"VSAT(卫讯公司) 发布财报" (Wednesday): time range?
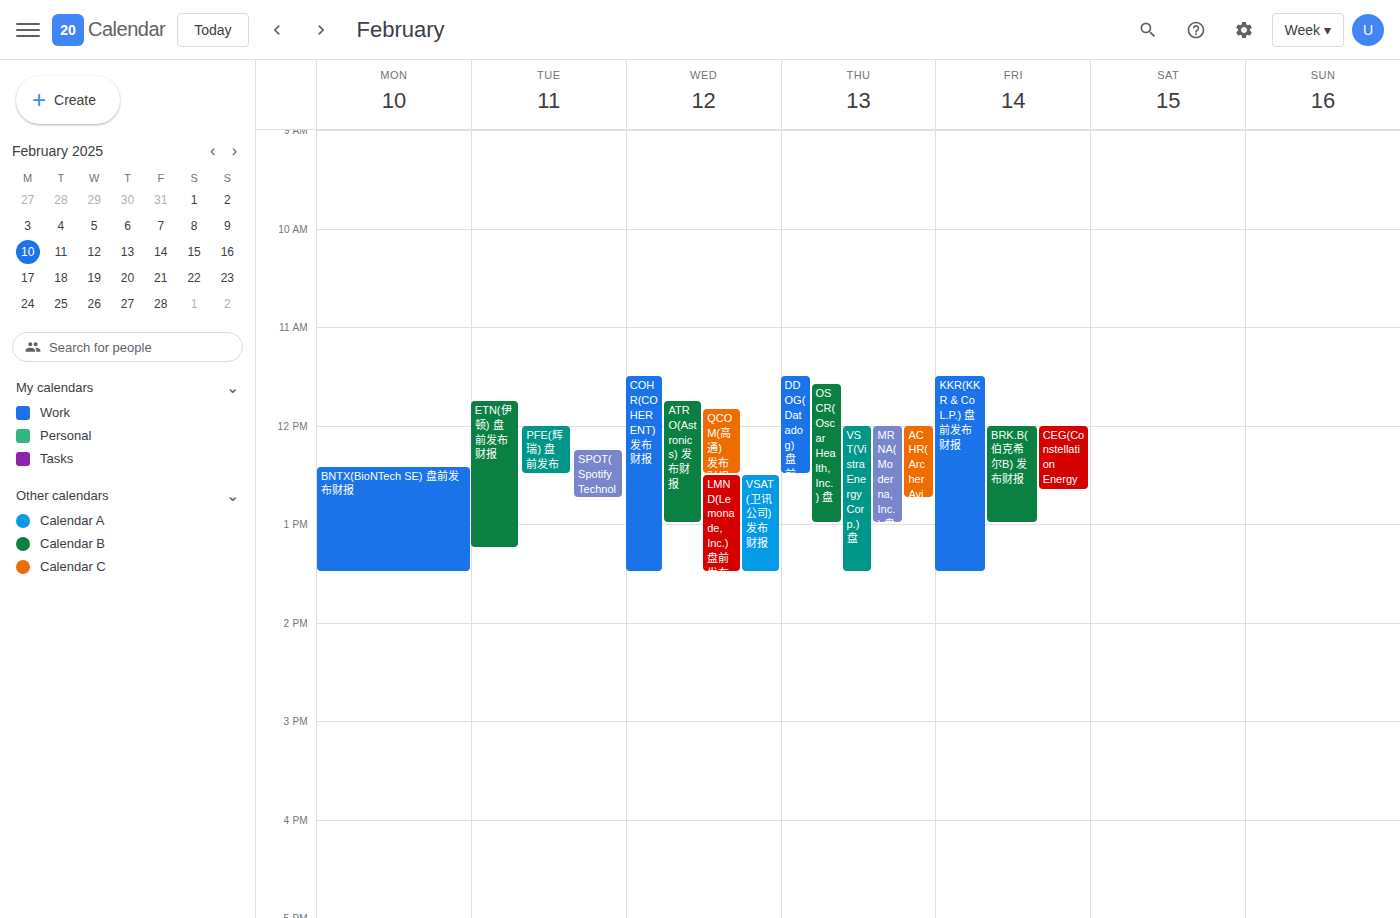
12:30 PM to 1:30 PM